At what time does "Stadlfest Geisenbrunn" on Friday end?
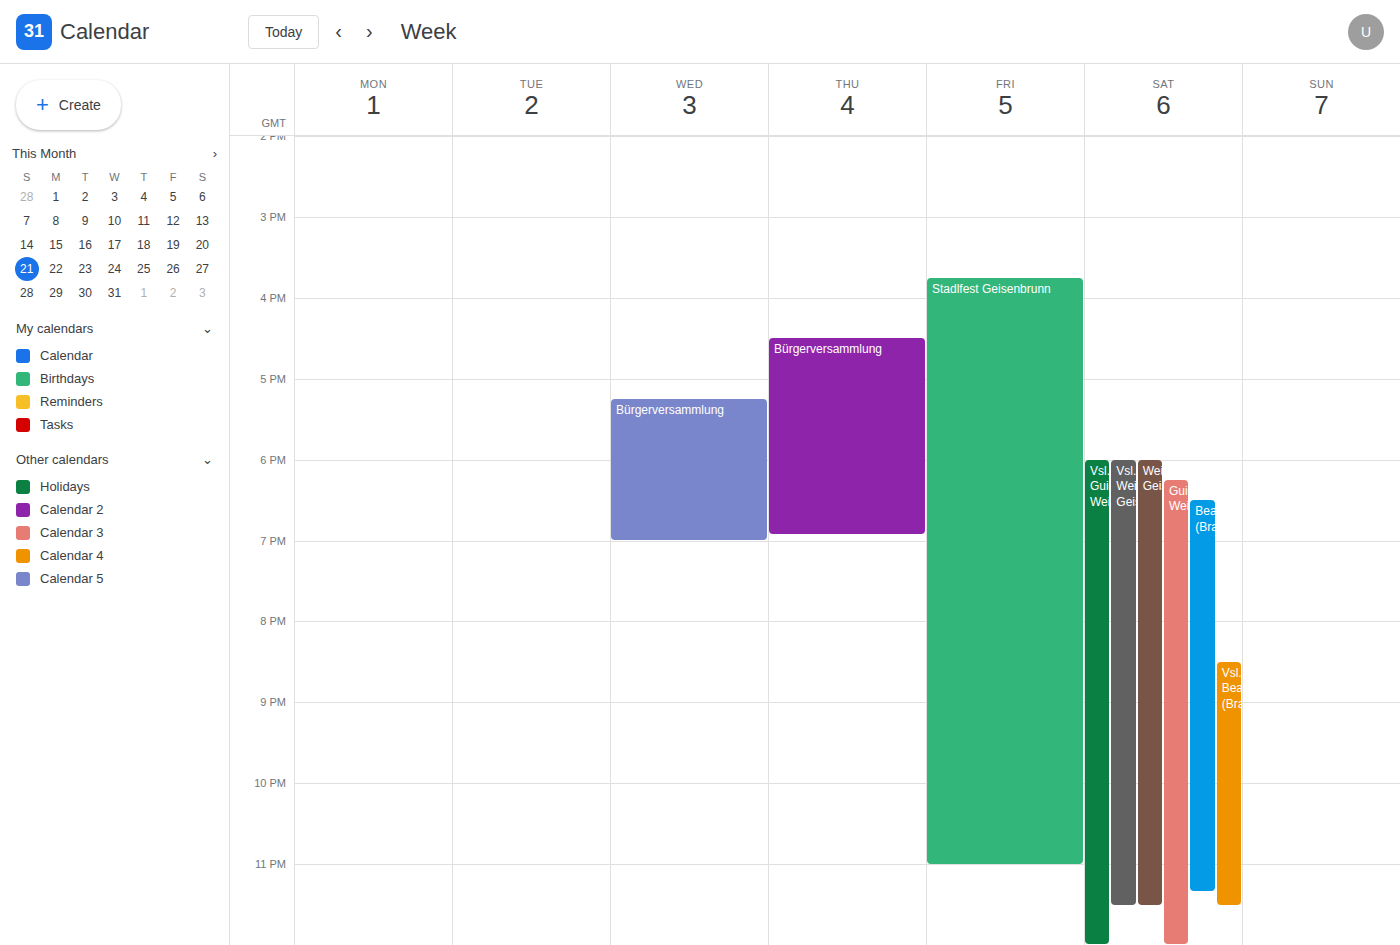
11:00 PM